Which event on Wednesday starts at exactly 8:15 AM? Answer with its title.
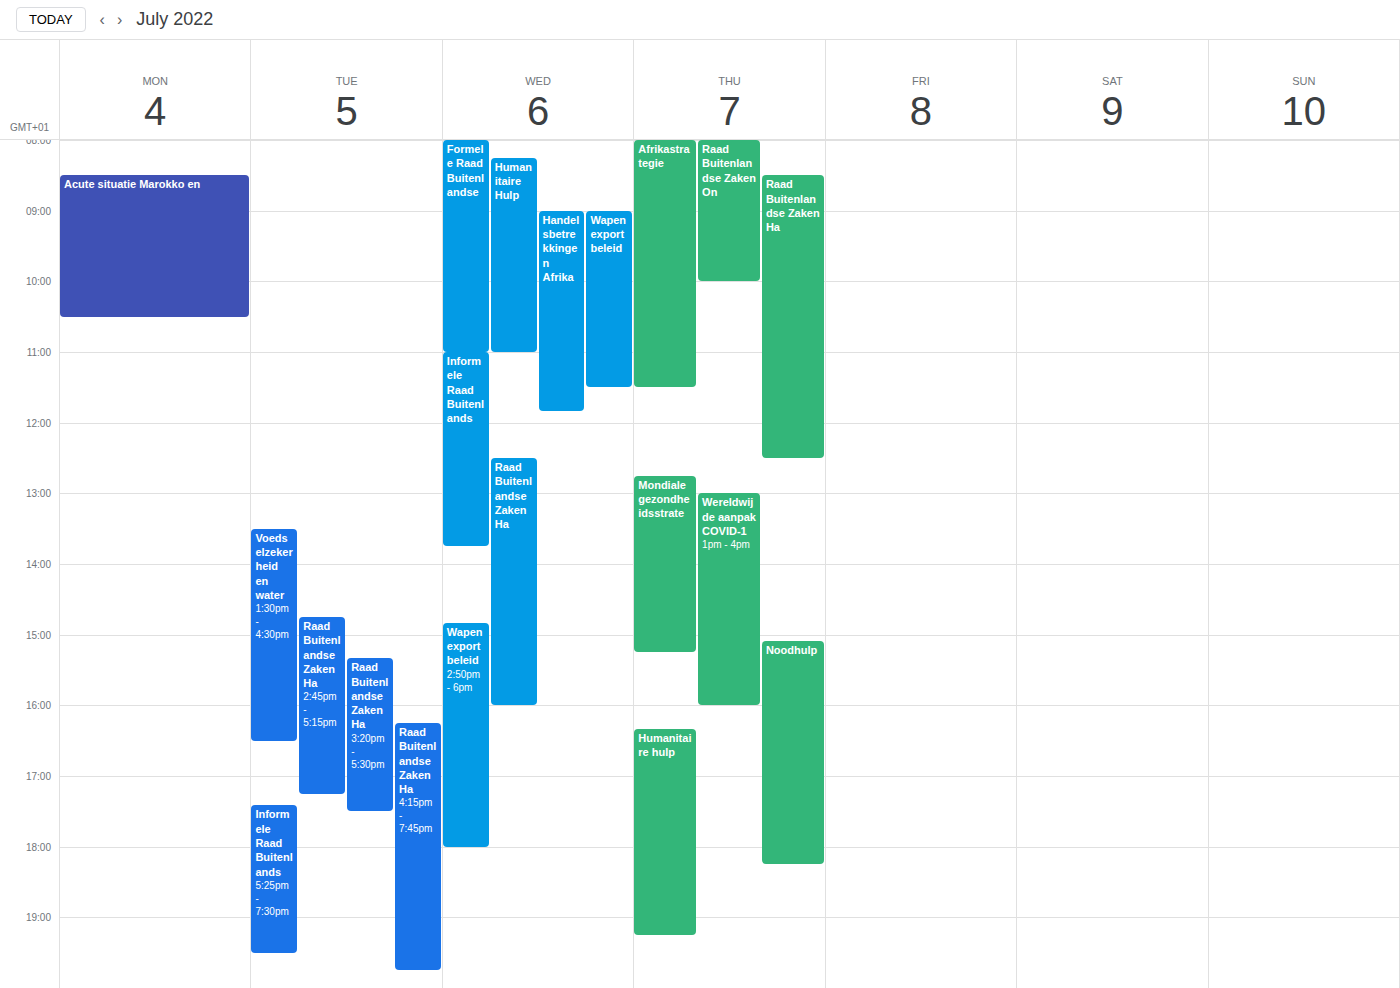
"Humanitaire Hulp"